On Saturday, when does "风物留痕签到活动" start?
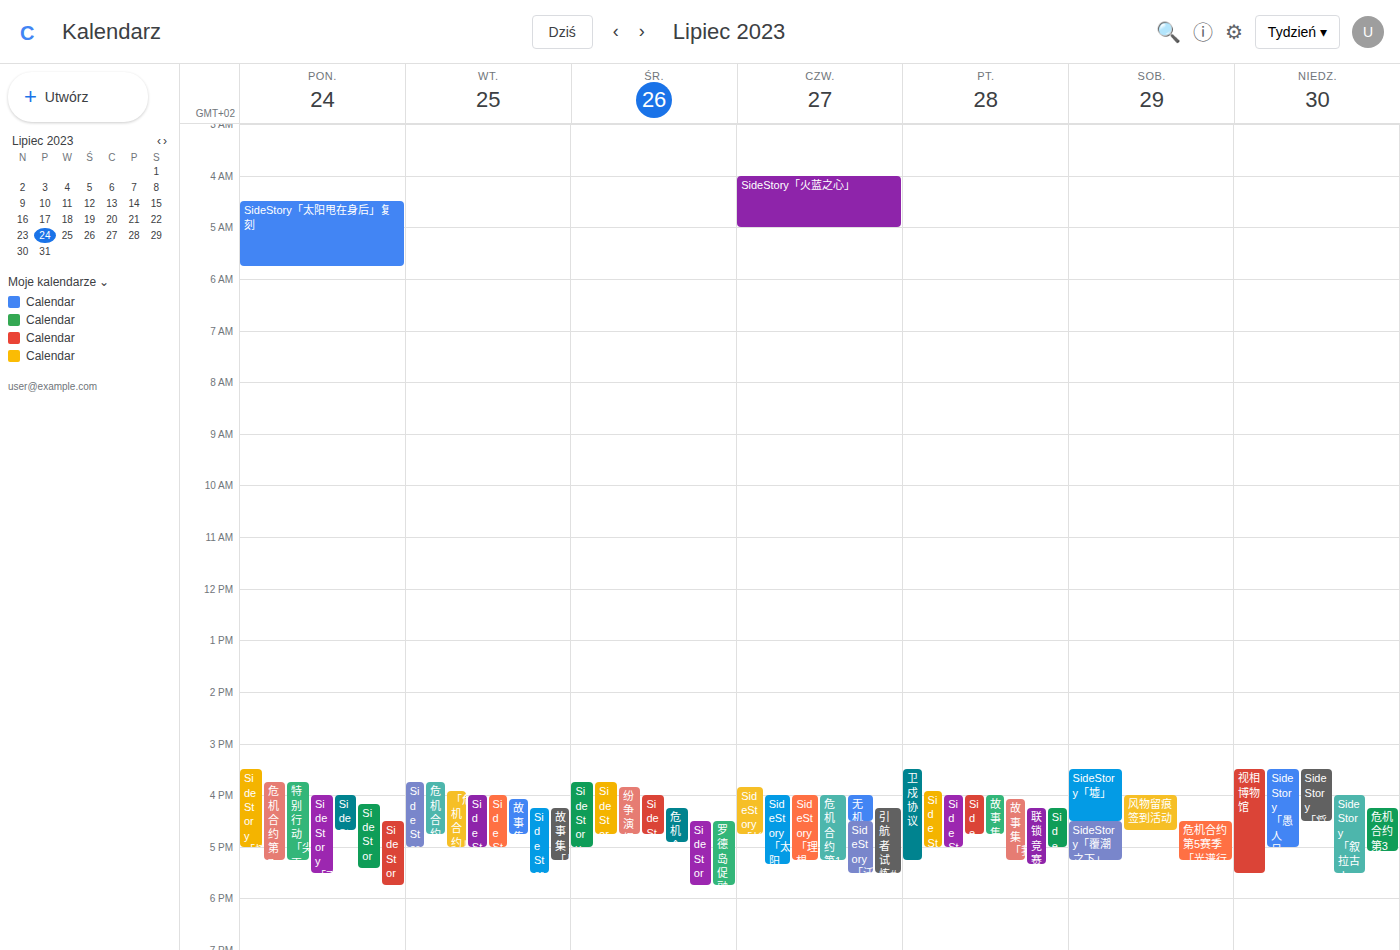
4:00 PM